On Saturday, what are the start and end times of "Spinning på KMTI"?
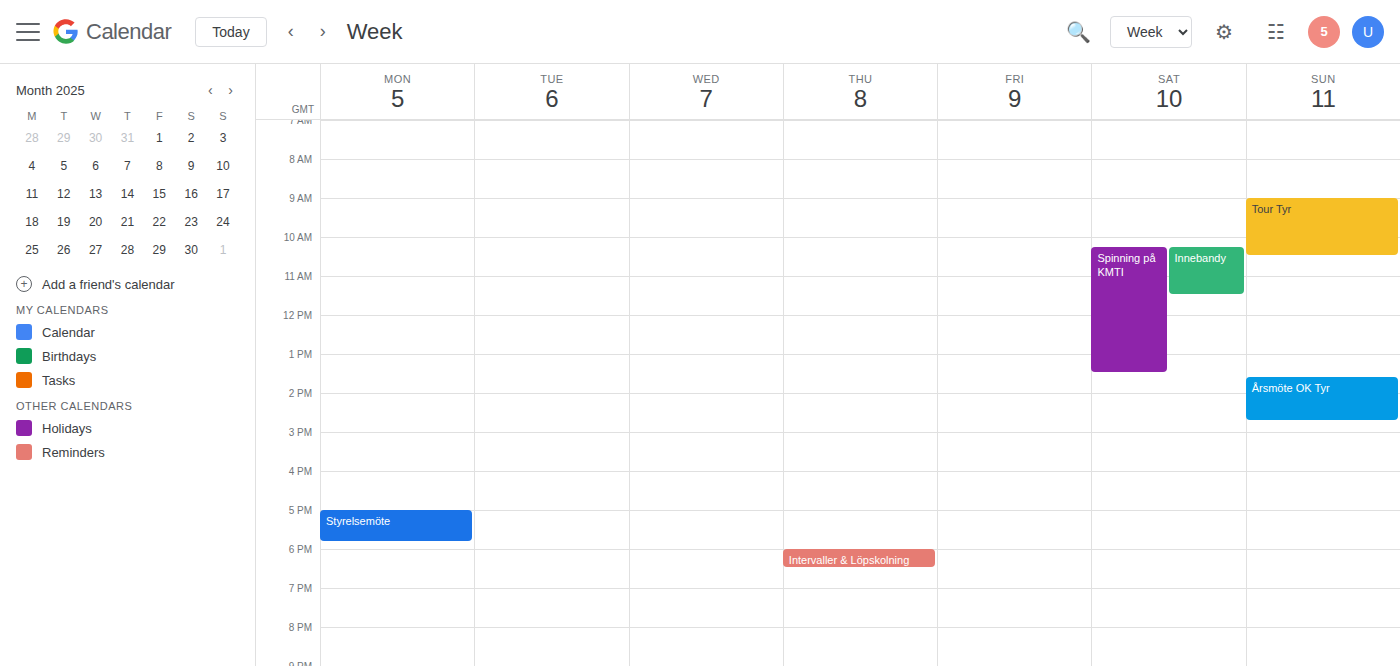
10:15 AM to 1:30 PM